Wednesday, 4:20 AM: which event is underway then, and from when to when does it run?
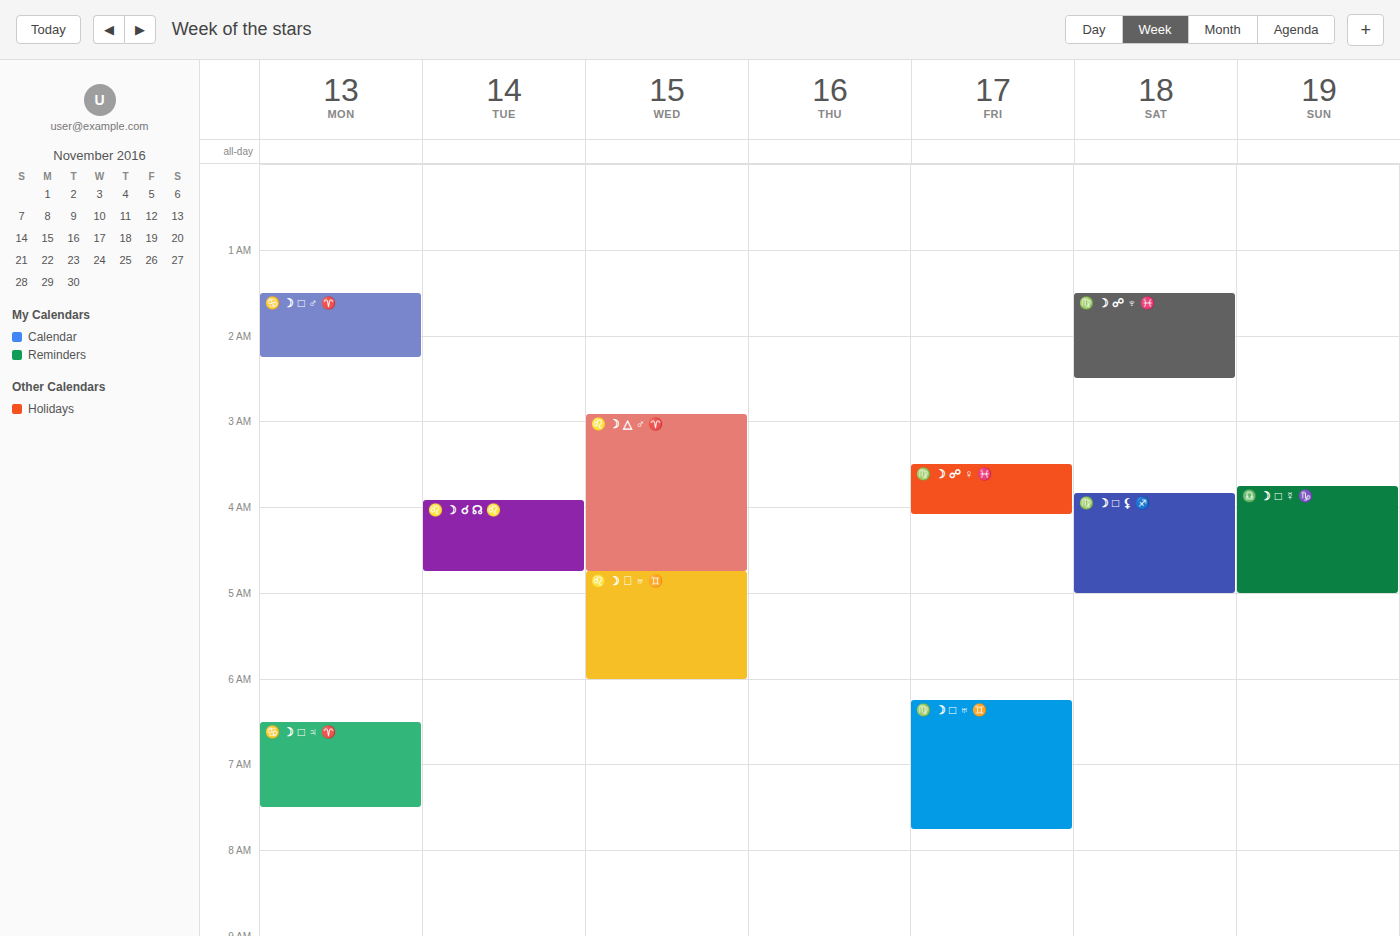
"♌️ ☽ △ ♂ ♈️", 2:55 AM to 4:45 AM